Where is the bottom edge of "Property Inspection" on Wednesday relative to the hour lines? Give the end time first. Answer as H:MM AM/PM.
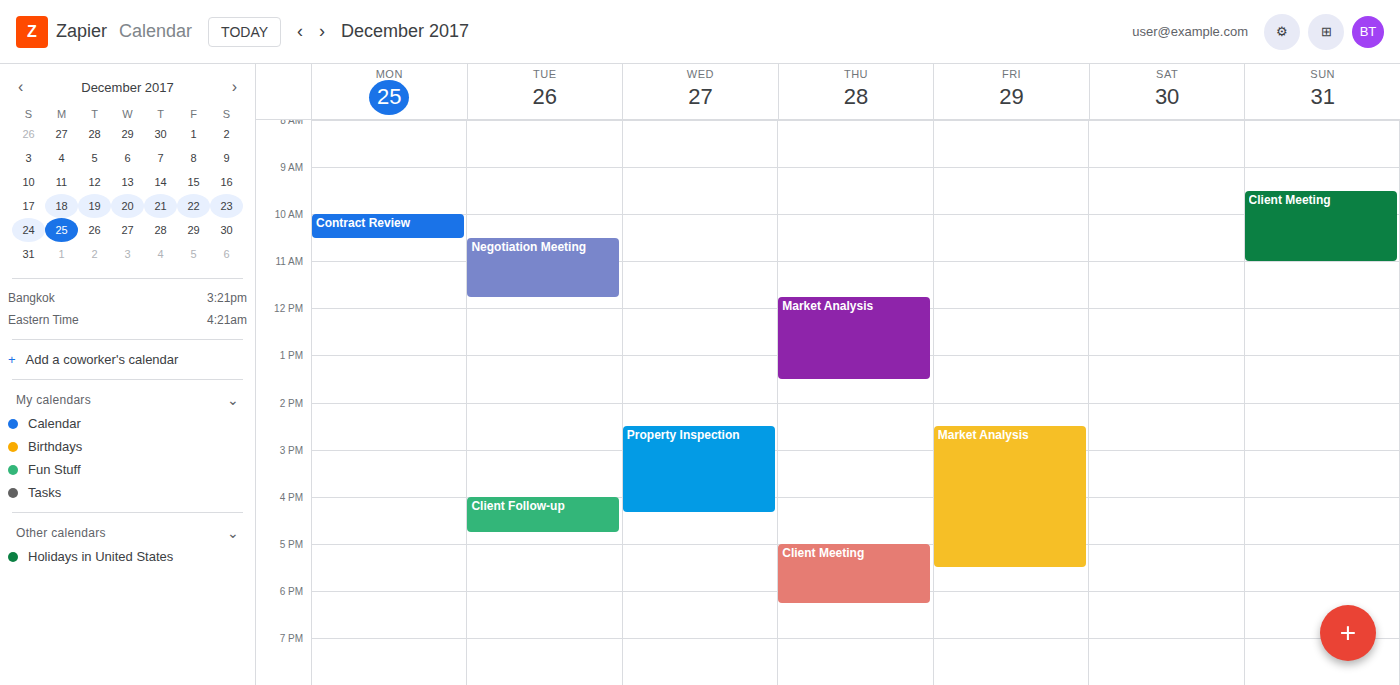
4:20 PM -- neither: 20 minutes below the 4 PM line and 40 minutes above the 5 PM line.